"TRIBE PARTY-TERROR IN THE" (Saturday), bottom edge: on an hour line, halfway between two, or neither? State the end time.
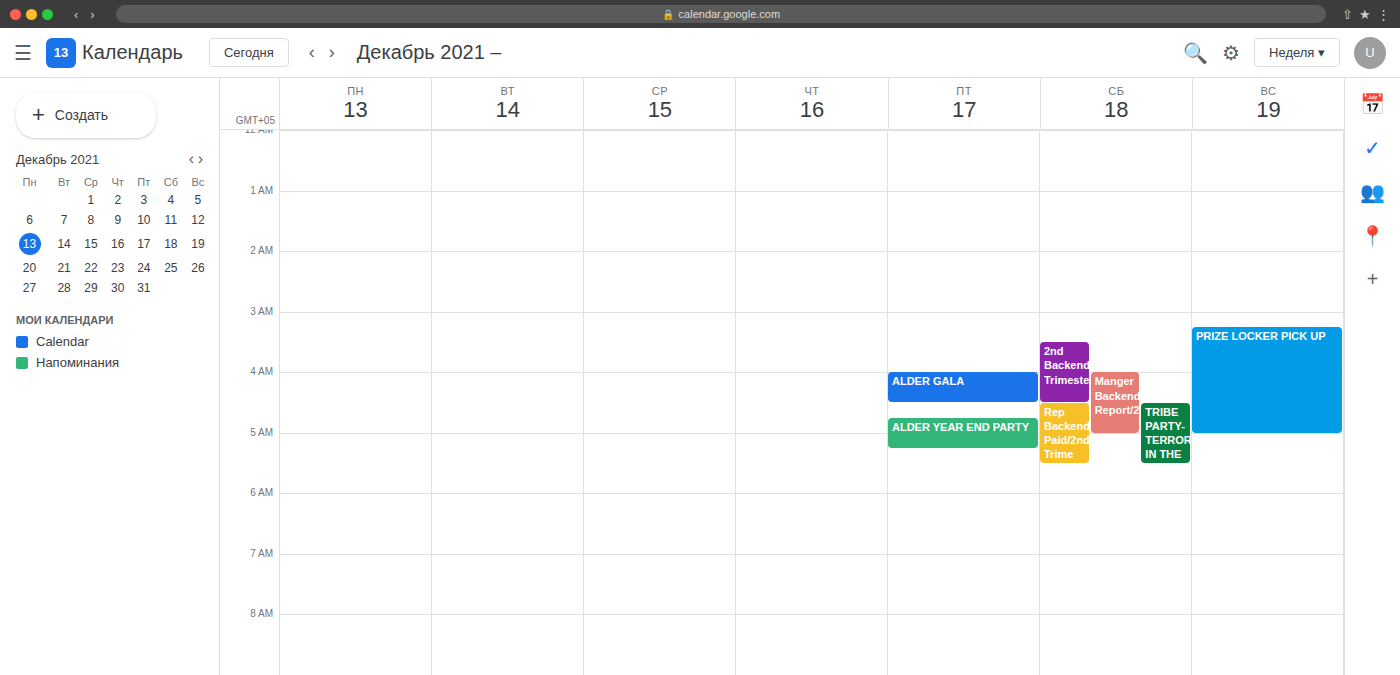
5:30 AM -- halfway between the 5 AM and 6 AM lines.